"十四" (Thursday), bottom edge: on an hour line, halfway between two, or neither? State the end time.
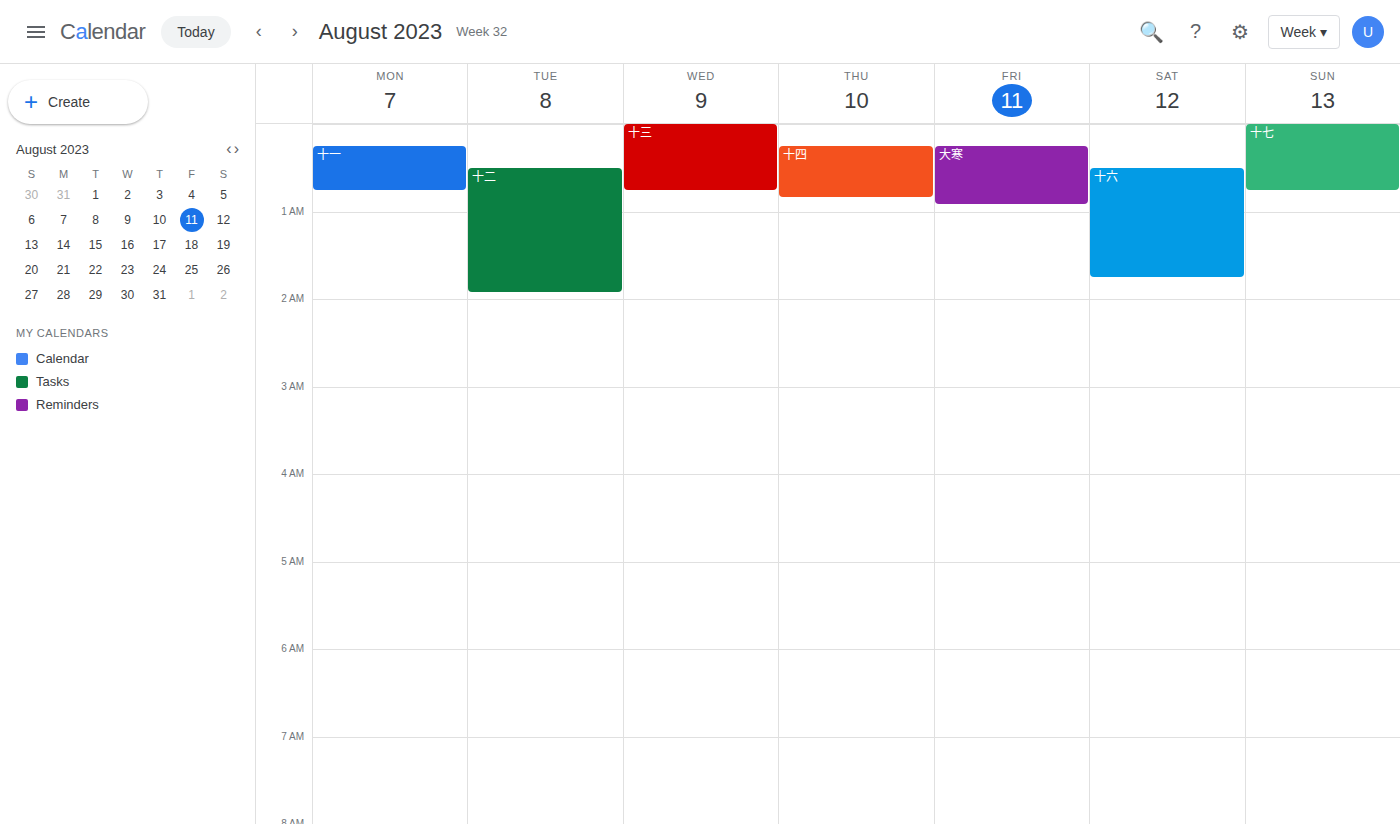
12:50 AM -- neither: 50 minutes below the 12 AM line and 10 minutes above the 1 AM line.